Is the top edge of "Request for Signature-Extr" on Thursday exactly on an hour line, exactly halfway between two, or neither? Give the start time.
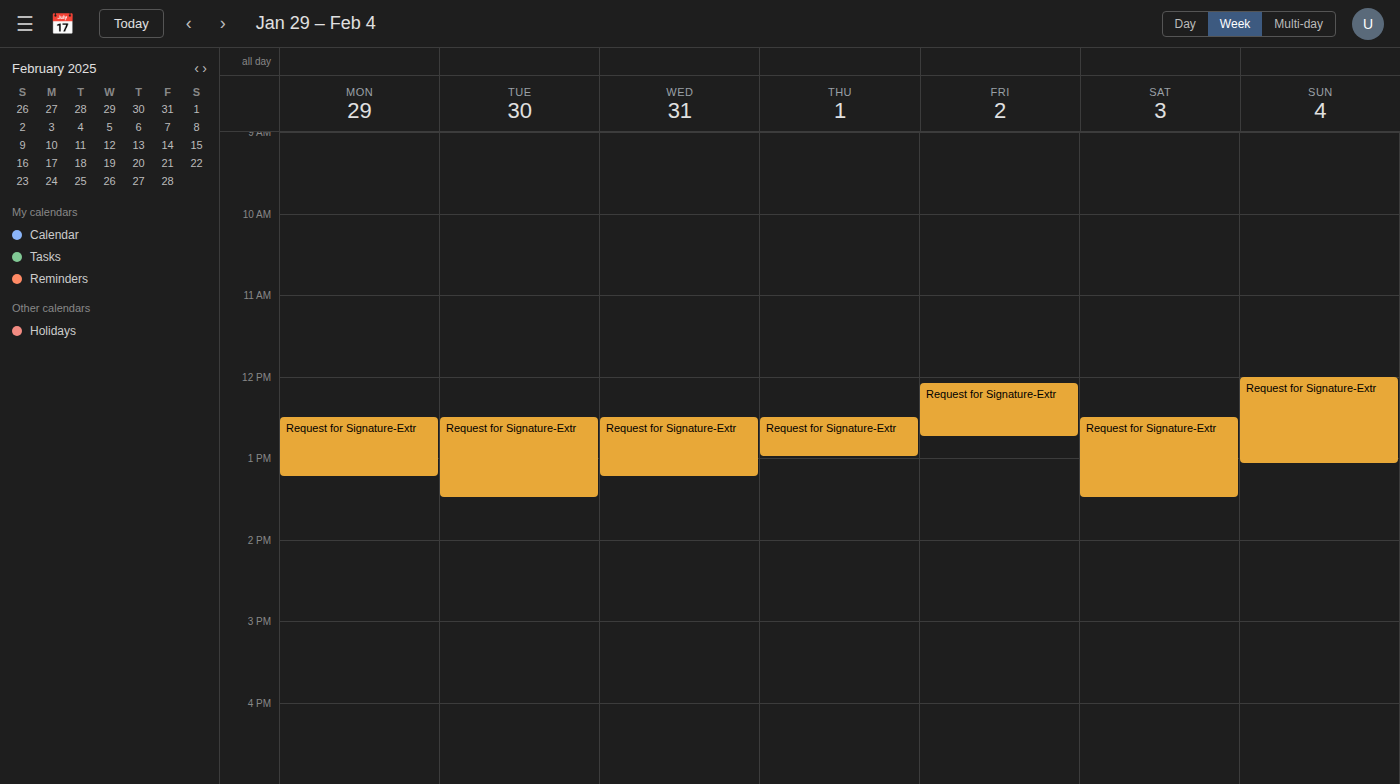
12:30 PM -- halfway between the 12 PM and 1 PM lines.